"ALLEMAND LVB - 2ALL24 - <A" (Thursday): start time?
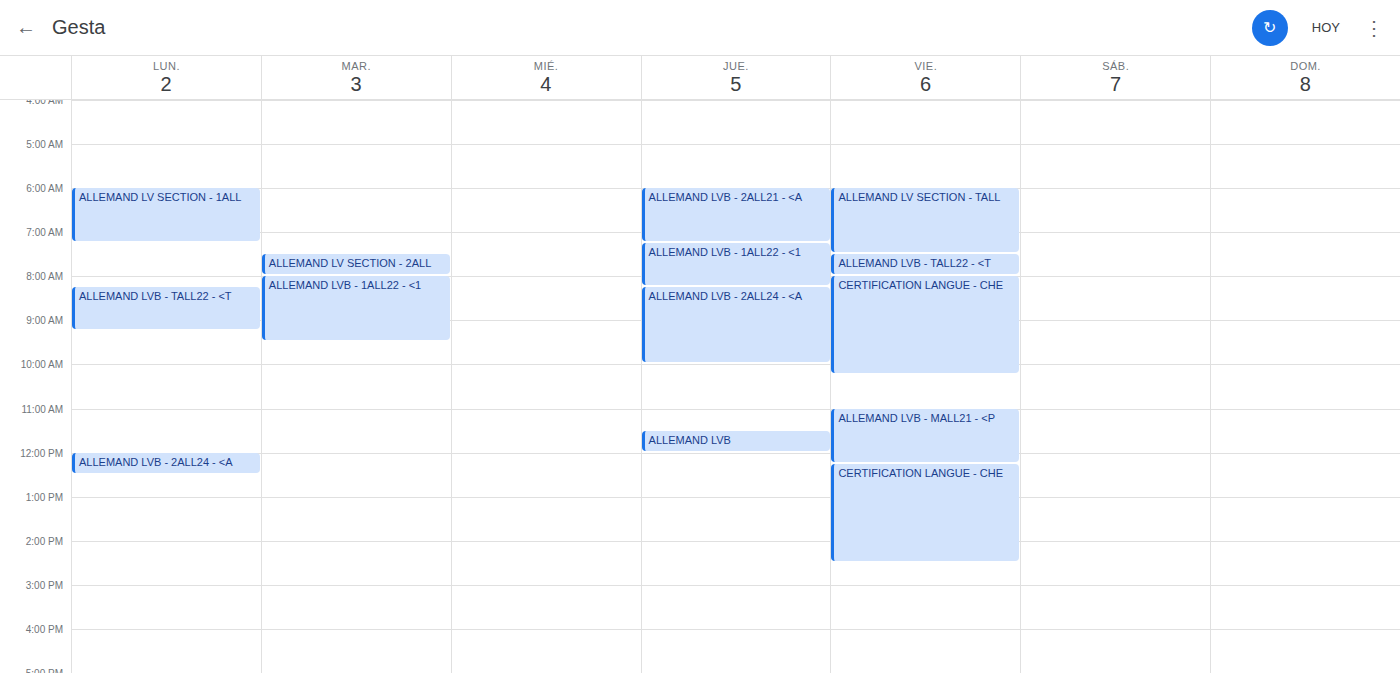
8:15 AM